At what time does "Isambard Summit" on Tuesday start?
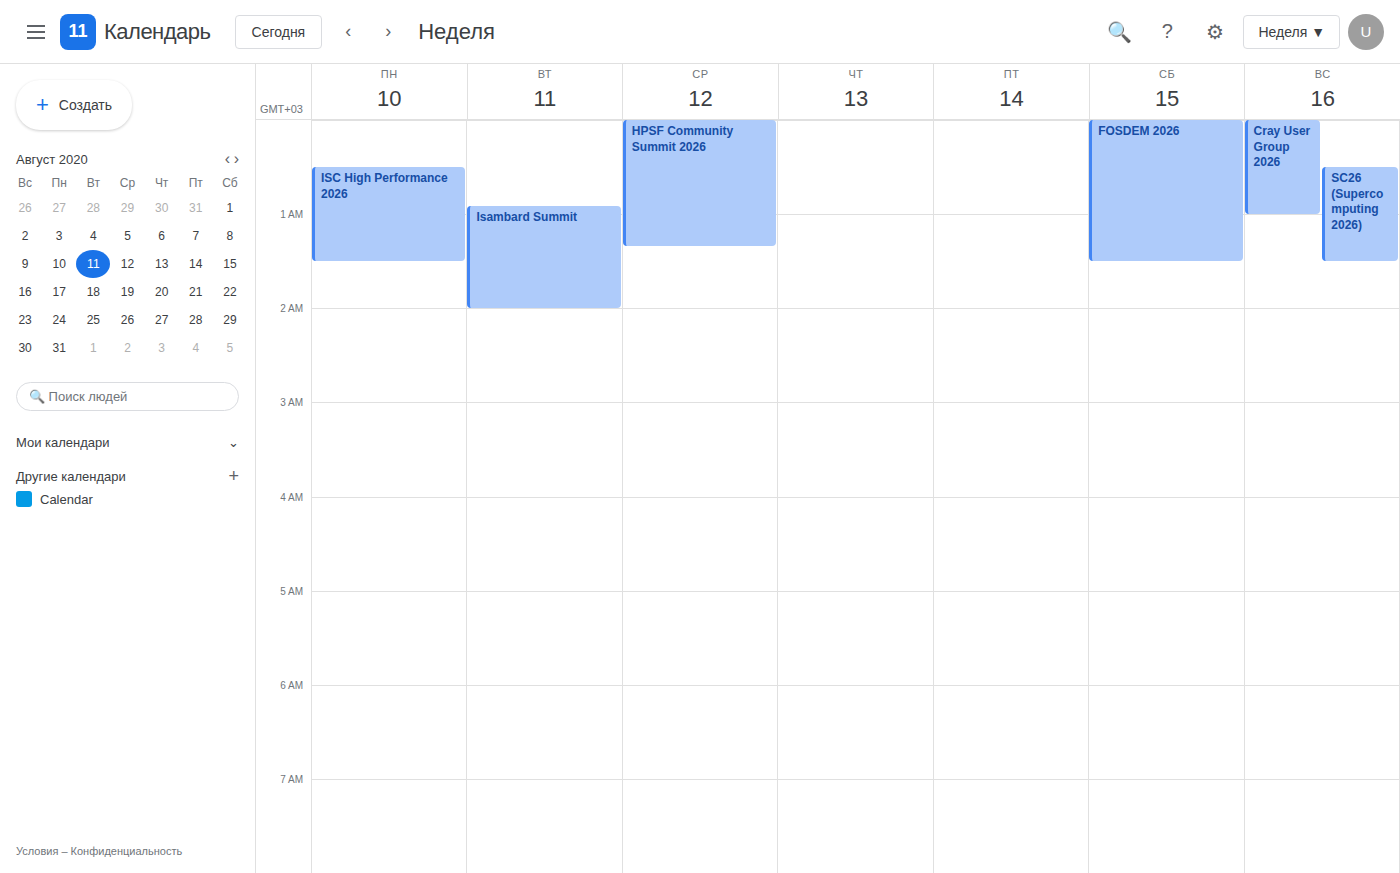
12:55 AM